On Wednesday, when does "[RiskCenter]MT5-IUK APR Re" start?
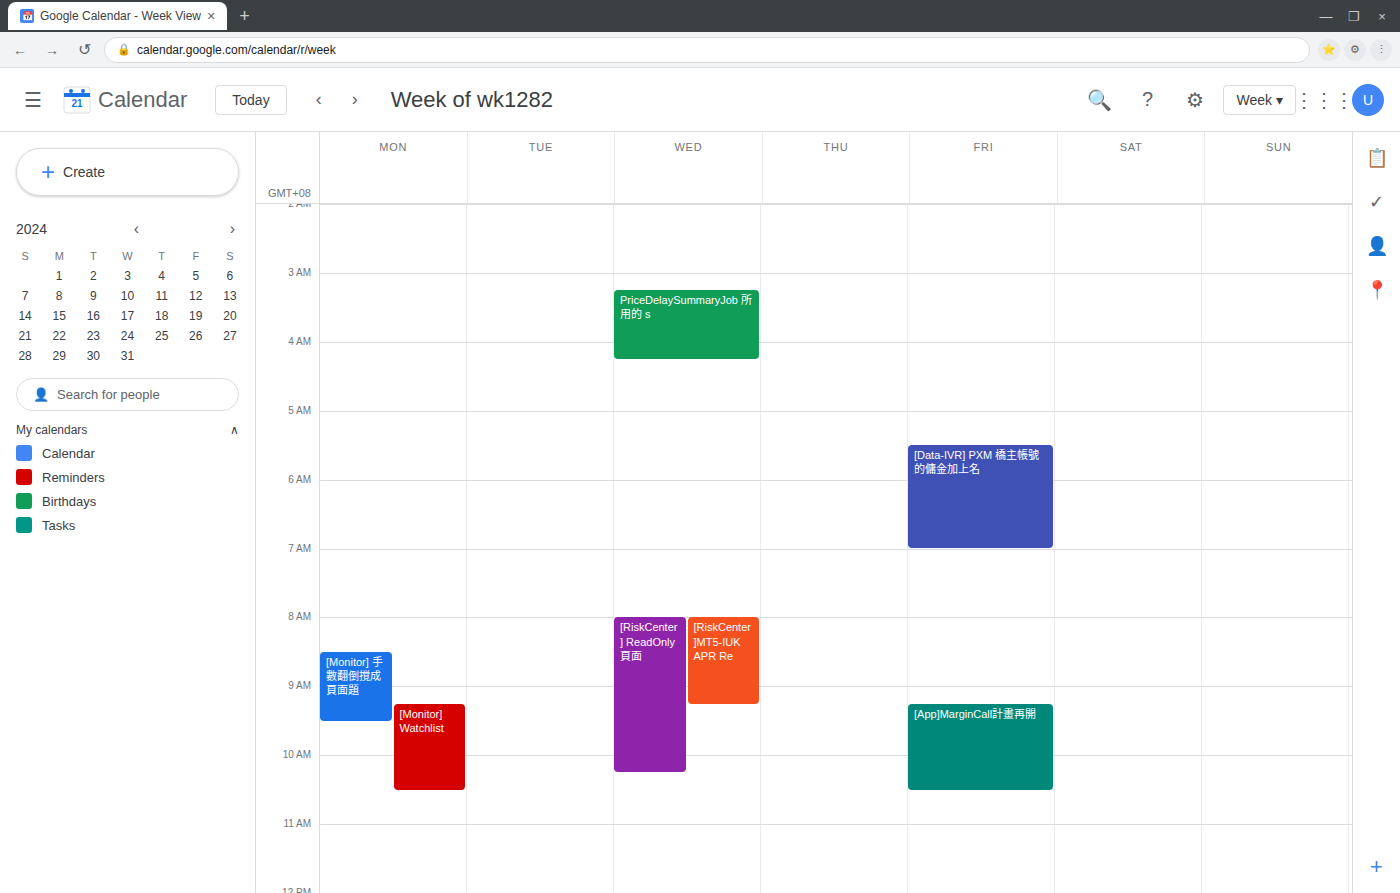
8:00 AM